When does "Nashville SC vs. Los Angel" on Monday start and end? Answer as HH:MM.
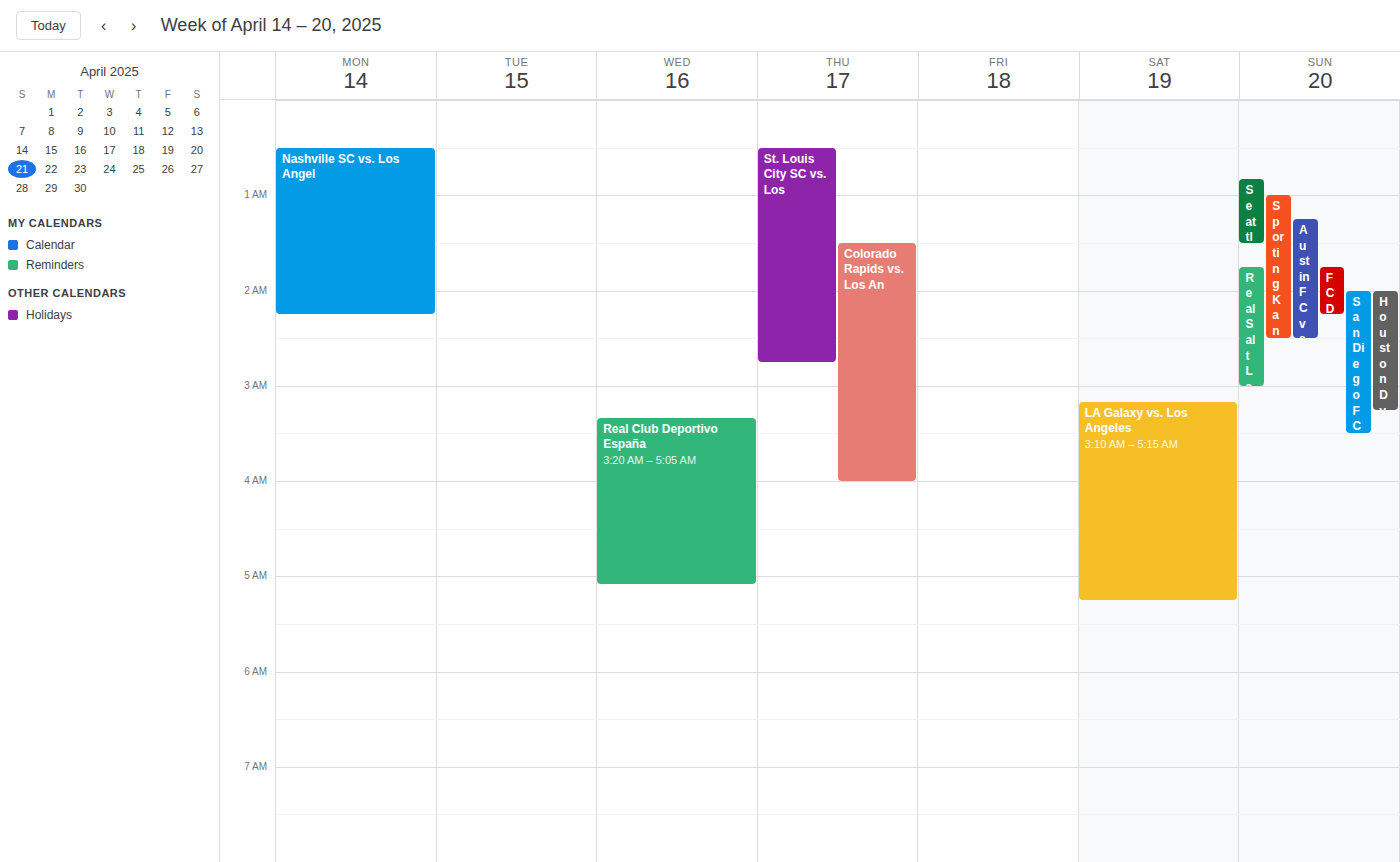
00:30 to 02:15